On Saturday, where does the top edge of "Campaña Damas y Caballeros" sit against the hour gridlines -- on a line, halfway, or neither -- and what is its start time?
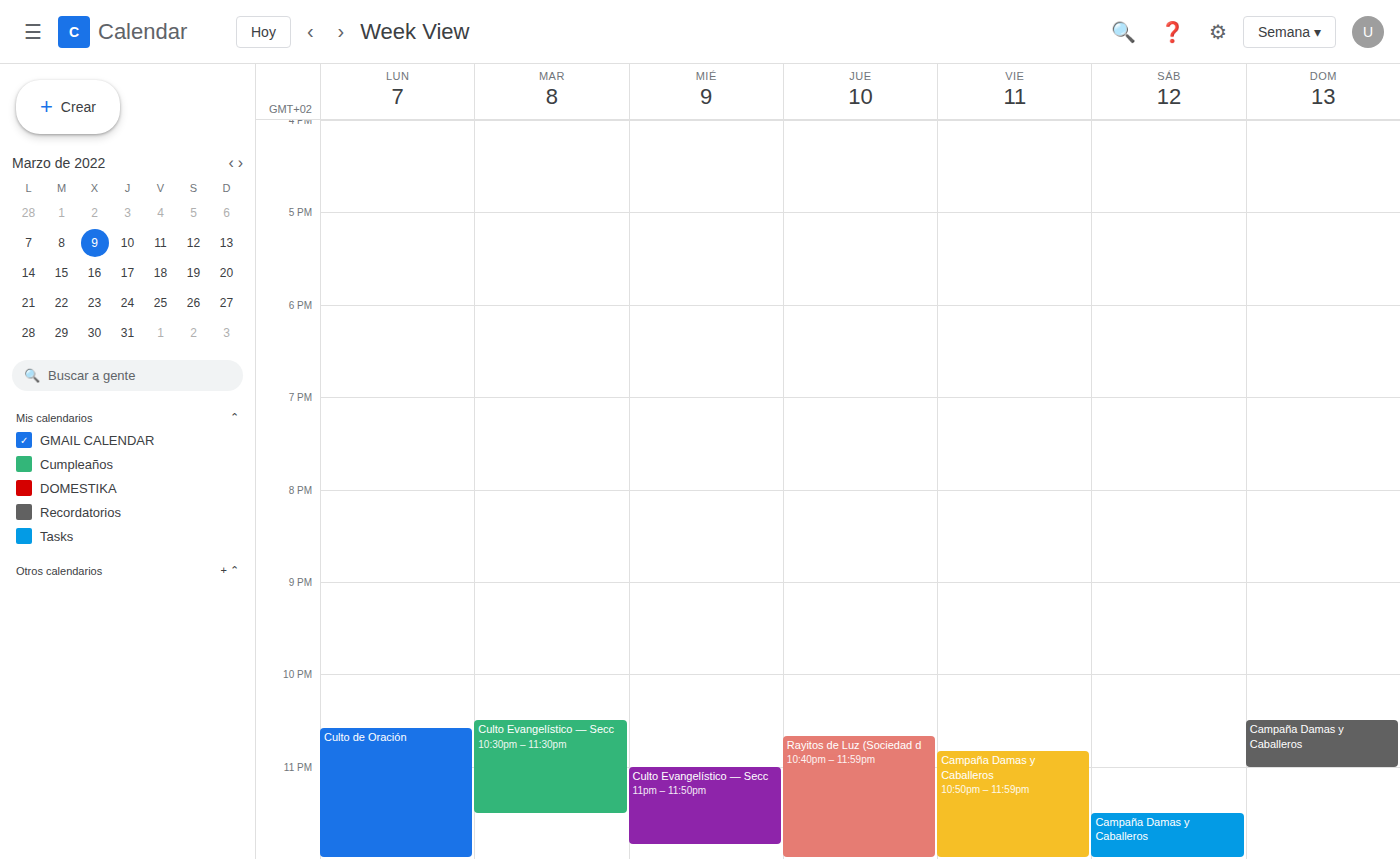
11:30 PM -- halfway between the 11 PM and 12 AM lines.